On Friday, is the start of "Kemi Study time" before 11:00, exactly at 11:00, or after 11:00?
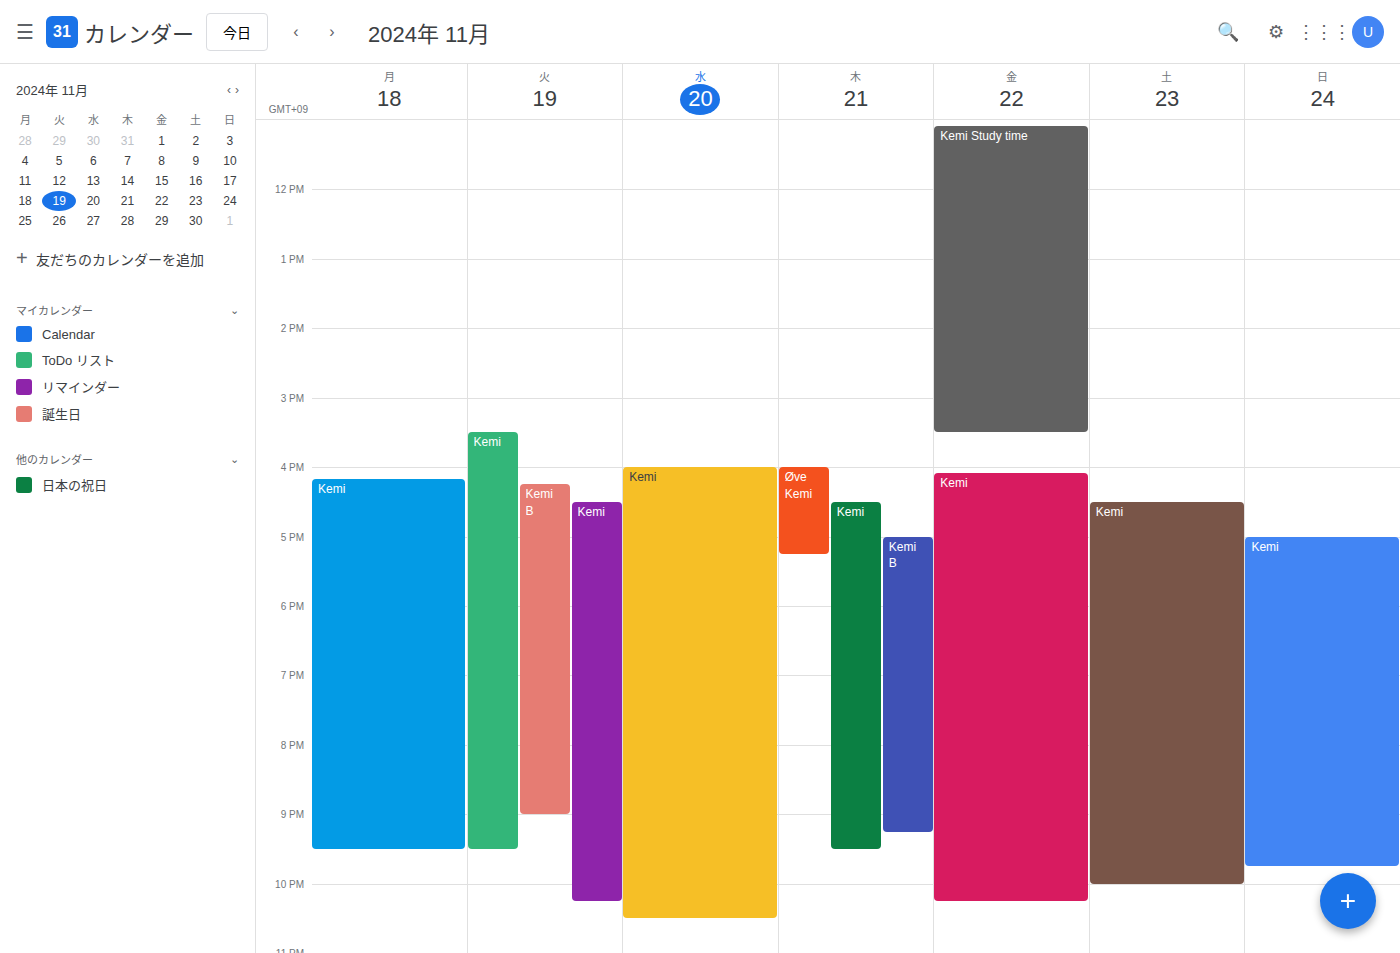
11:05 -- after 11:00, 5 minutes below the 11:00 line.